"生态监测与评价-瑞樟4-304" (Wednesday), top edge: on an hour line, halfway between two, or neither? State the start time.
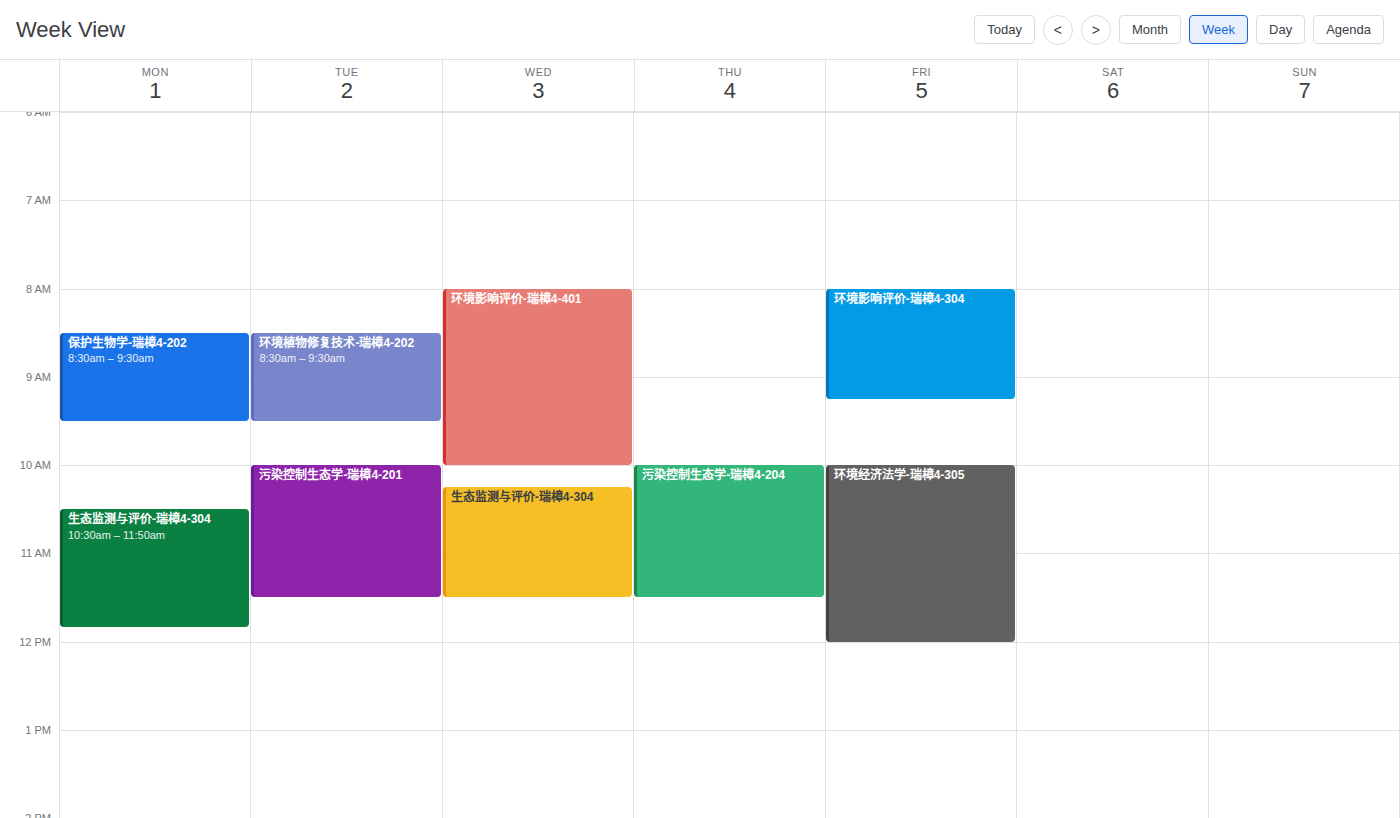
10:15 AM -- neither: a quarter of the way from the 10 AM line to the 11 AM line.